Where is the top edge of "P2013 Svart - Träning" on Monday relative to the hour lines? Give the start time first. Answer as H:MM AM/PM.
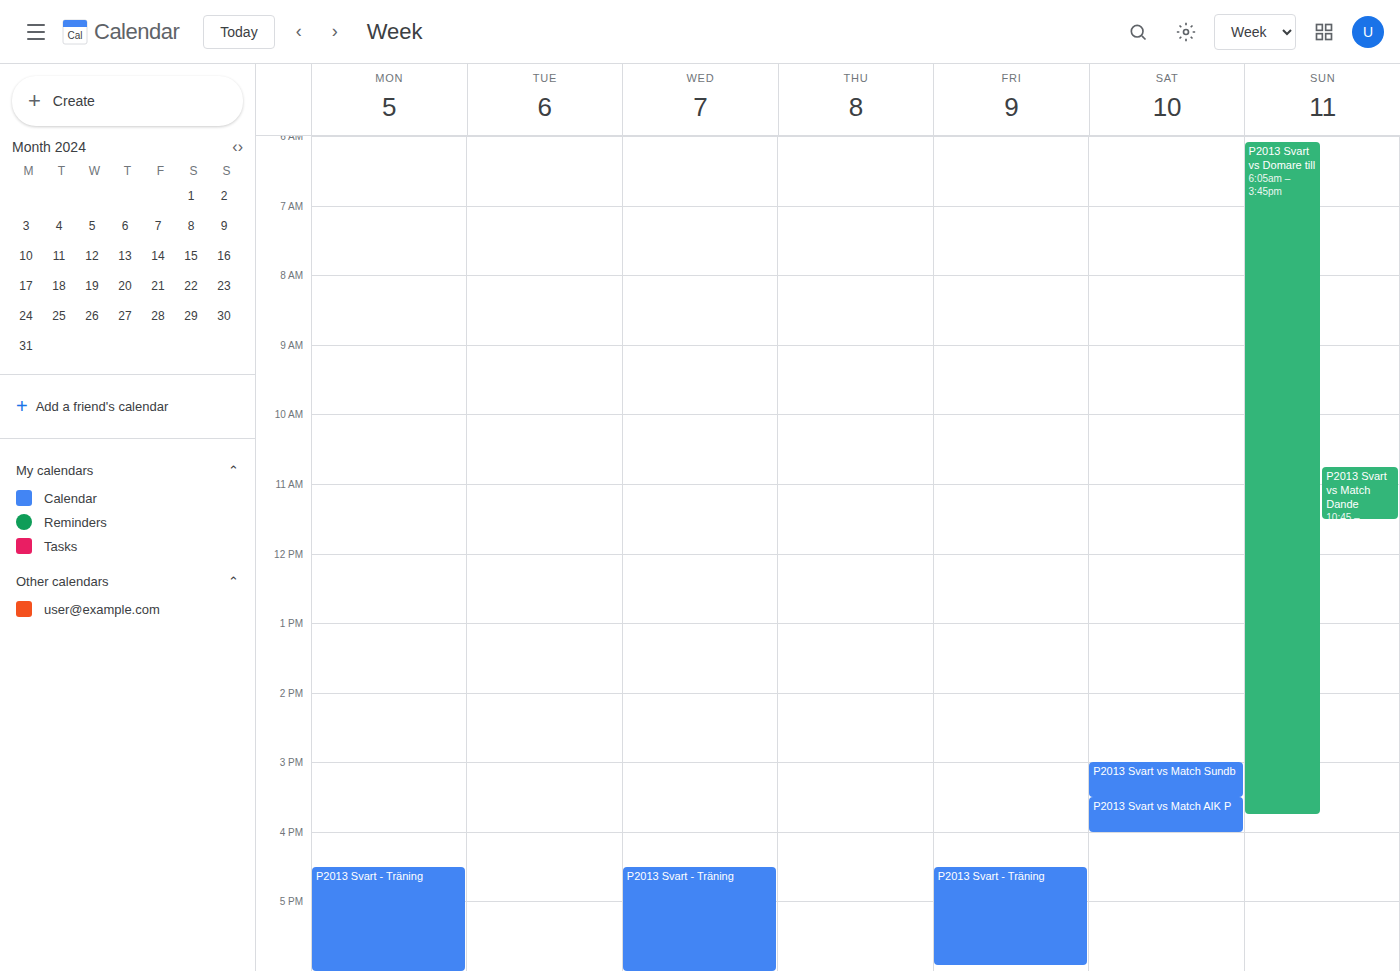
4:30 PM -- halfway between the 4 PM and 5 PM lines.